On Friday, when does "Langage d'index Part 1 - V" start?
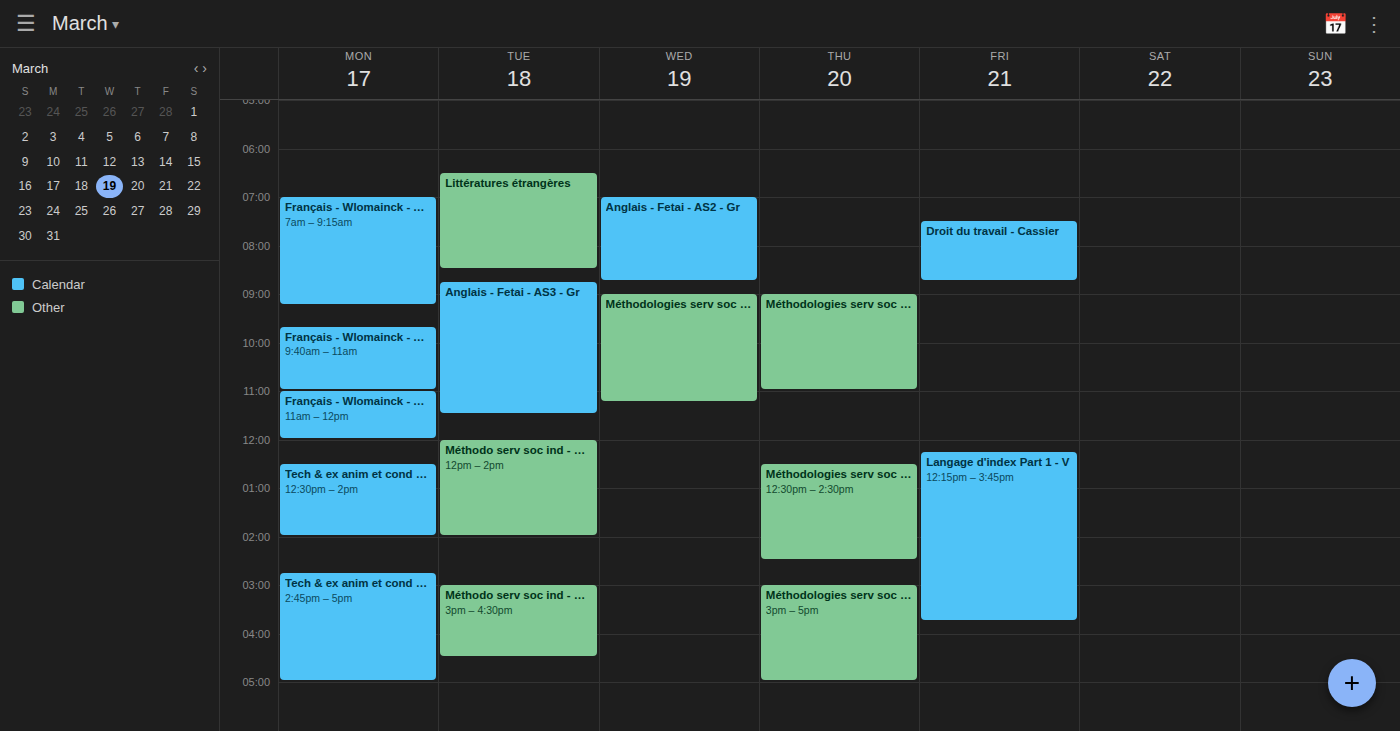
12:15 PM